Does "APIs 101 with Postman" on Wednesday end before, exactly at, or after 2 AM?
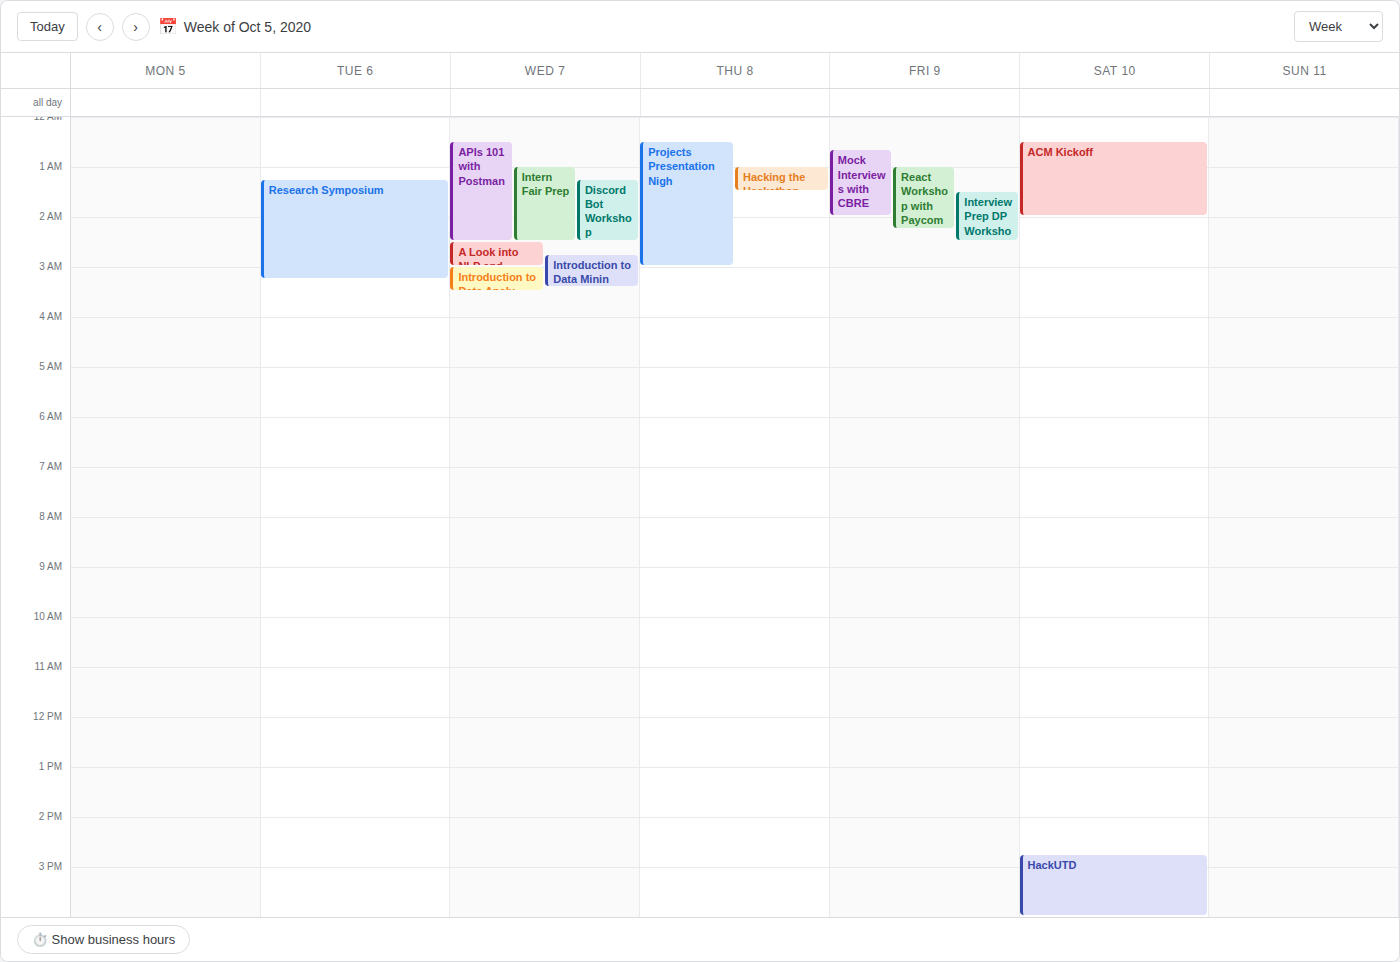
2:30 AM -- after 2 AM, 30 minutes below the 2 AM line.